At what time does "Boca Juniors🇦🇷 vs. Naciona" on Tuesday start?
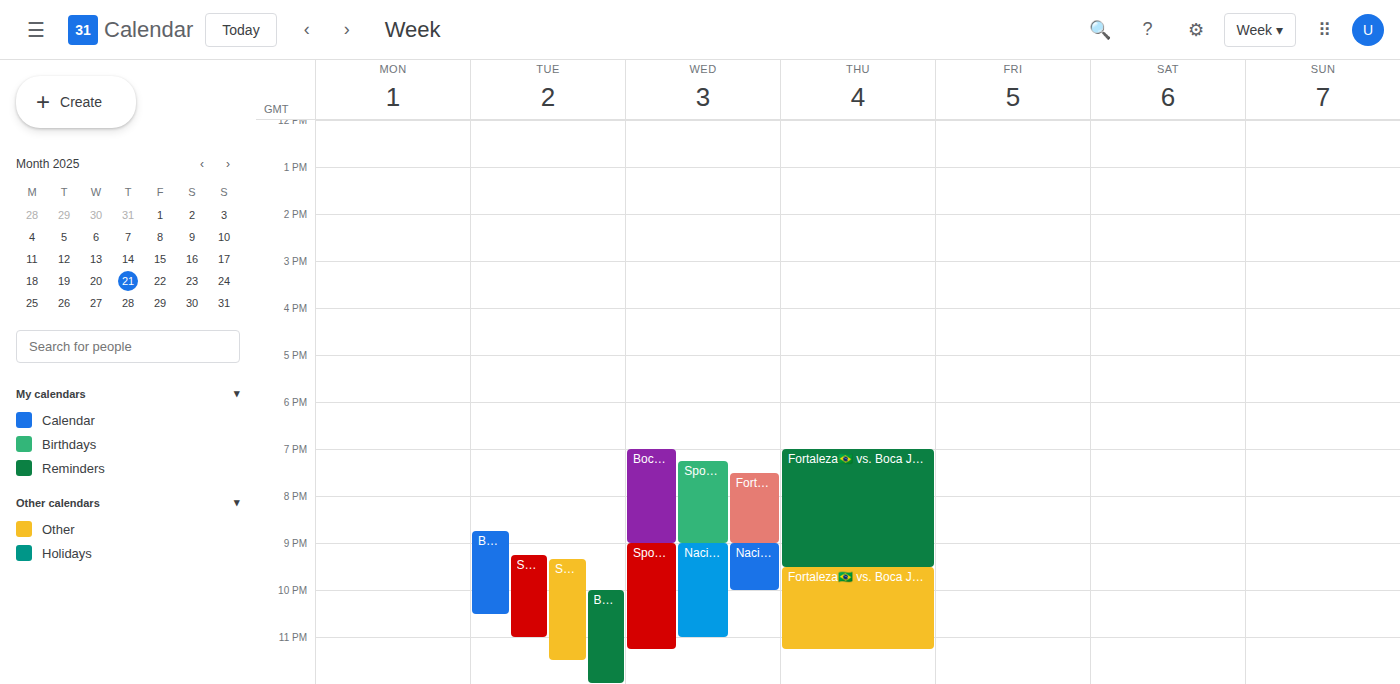
10:00 PM